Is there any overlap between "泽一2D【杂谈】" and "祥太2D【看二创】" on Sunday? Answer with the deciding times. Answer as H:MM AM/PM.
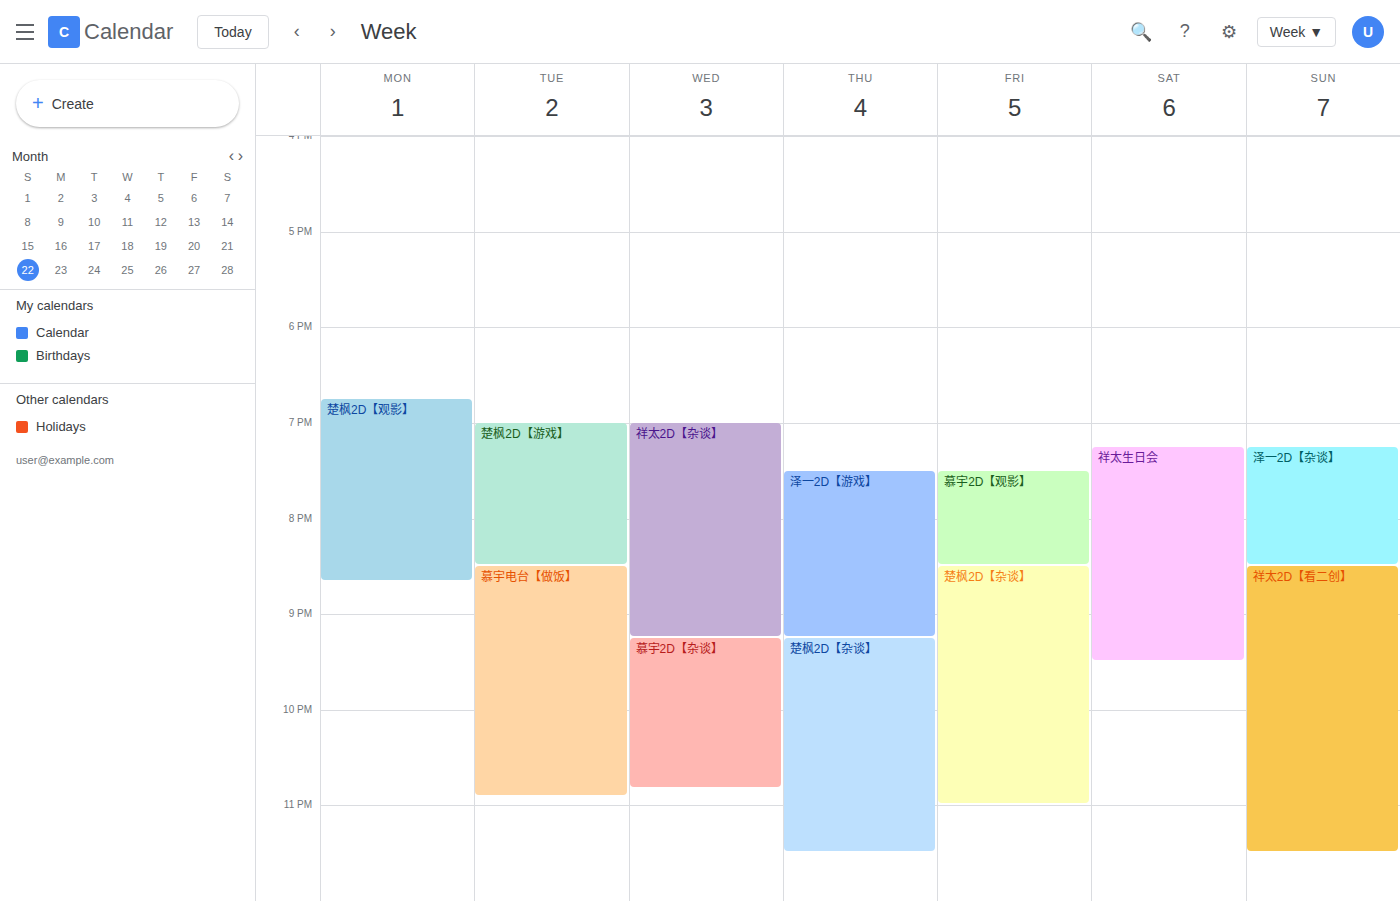
"泽一2D【杂谈】" ends at 8:30 PM, exactly when "祥太2D【看二创】" starts -- they touch but do not overlap.